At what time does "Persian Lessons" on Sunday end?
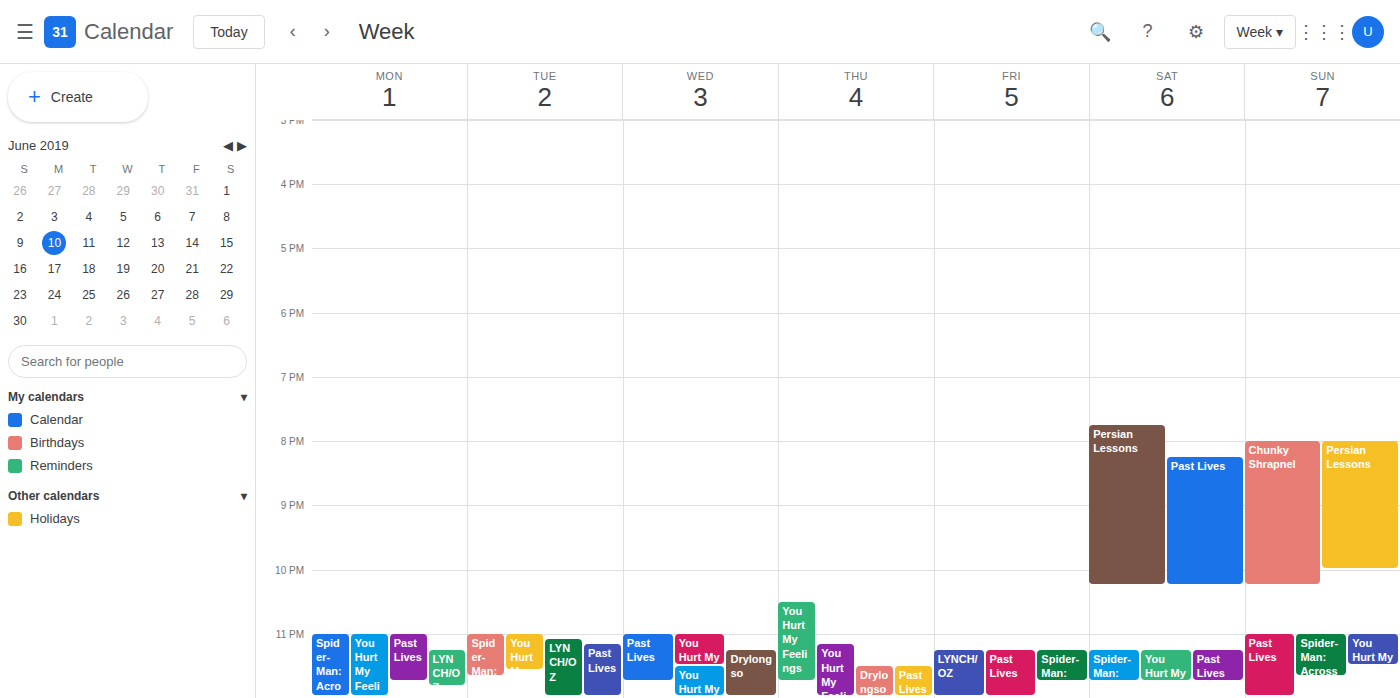
10:00 PM